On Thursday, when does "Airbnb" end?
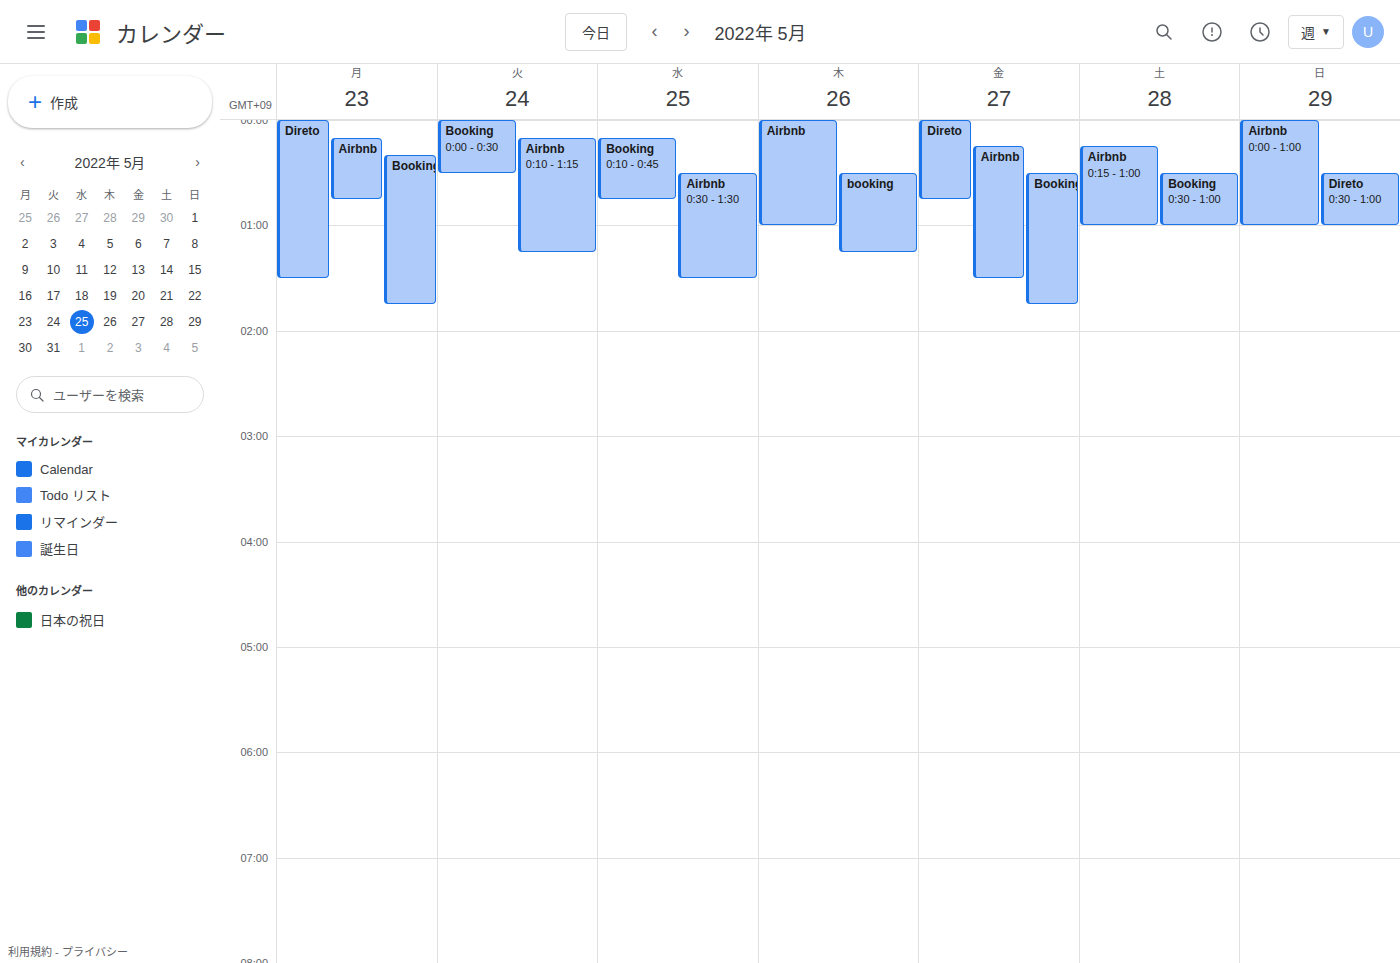
1:00 AM